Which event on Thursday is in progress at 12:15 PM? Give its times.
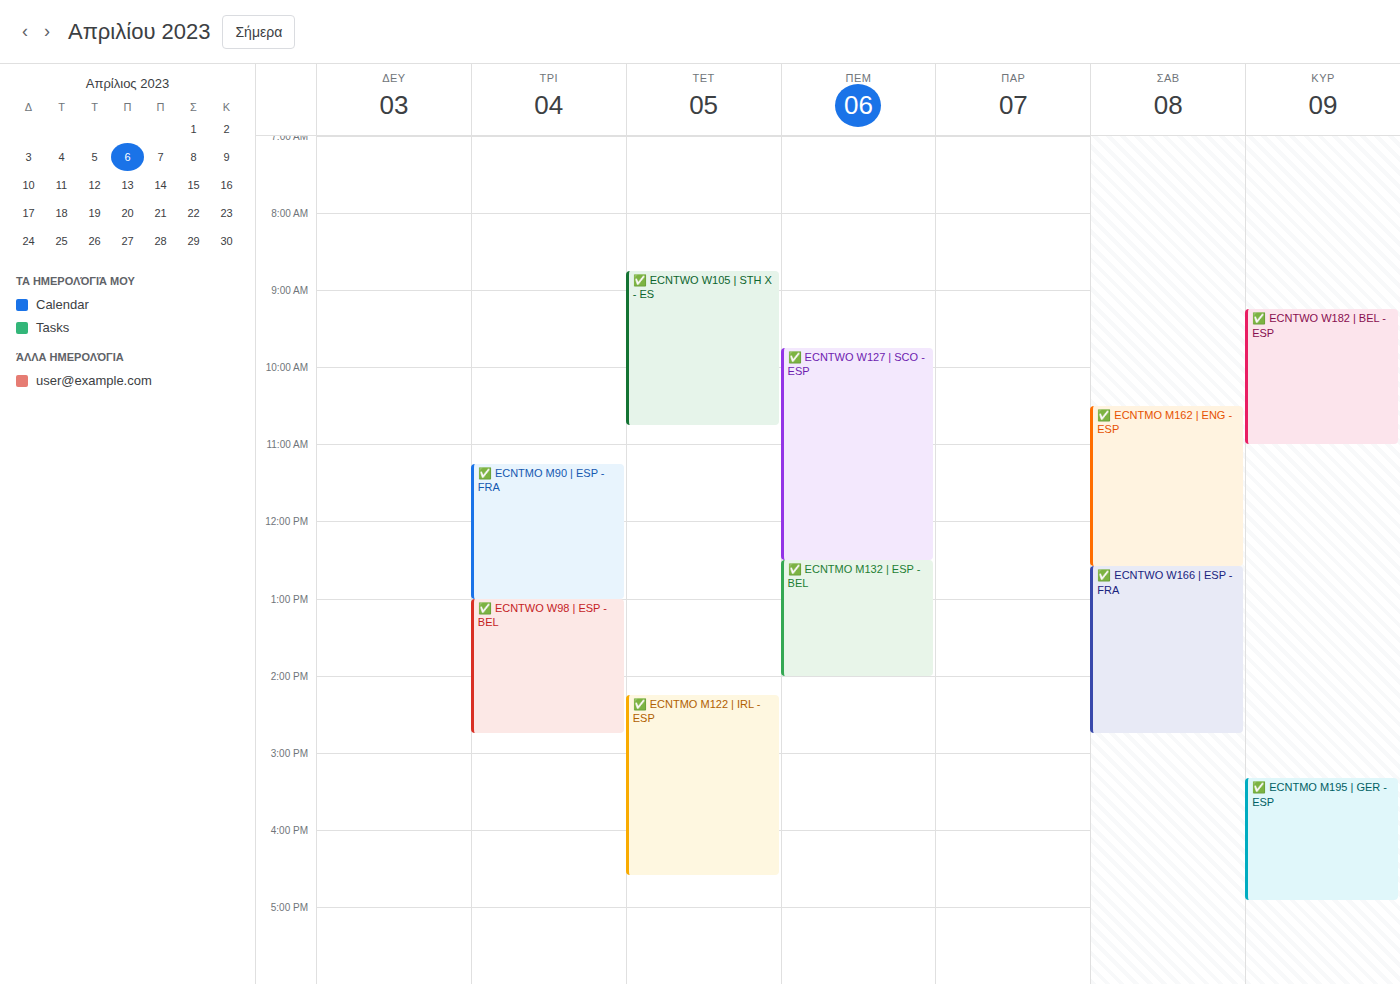
"✅ ECNTWO W127 | SCO - ESP", 9:45 AM to 12:30 PM